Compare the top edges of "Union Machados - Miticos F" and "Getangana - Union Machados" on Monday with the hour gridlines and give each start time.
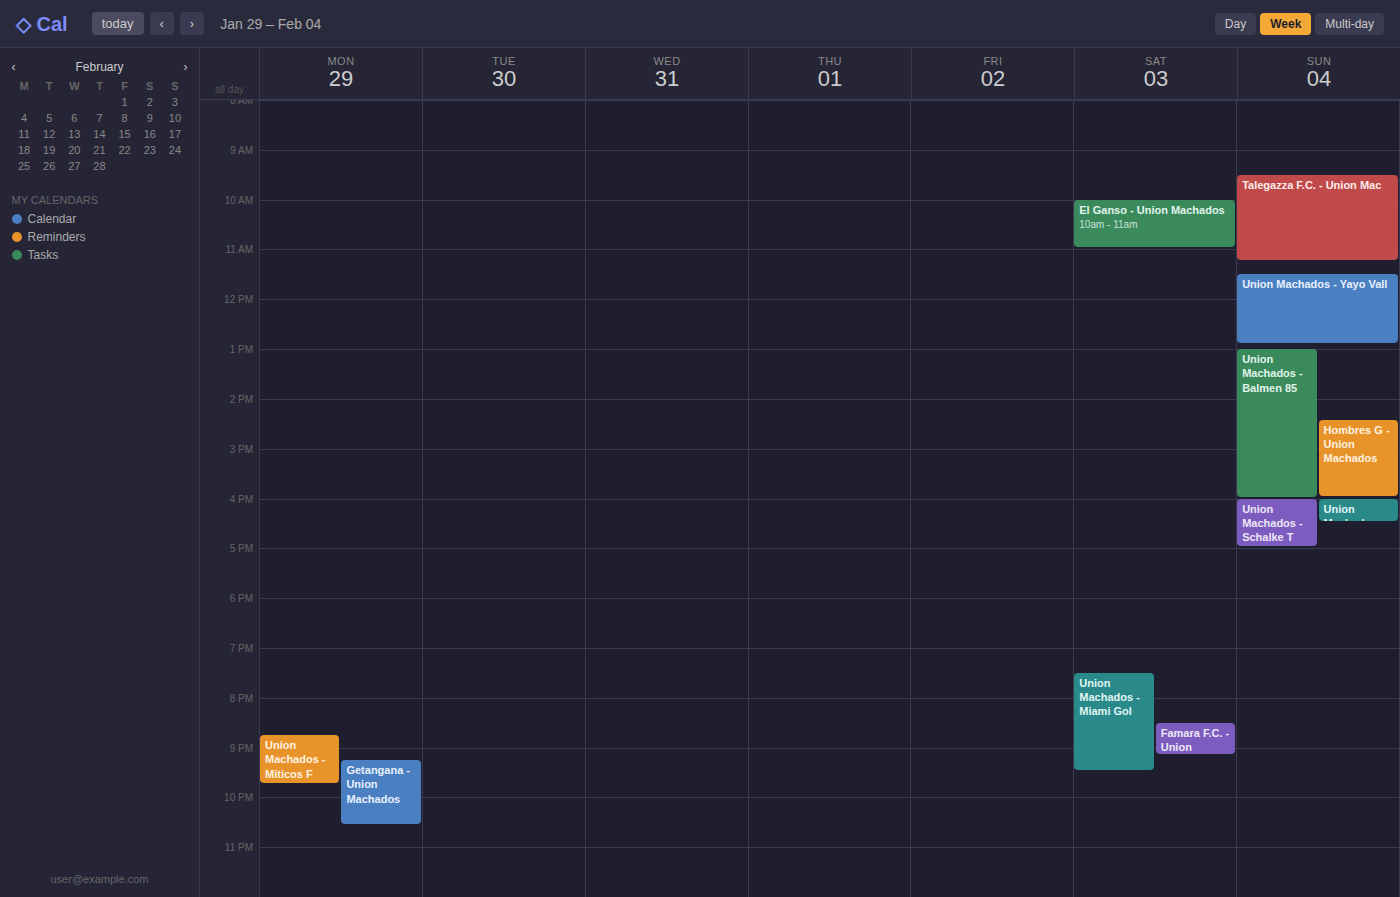
"Union Machados - Miticos F": 8:45 PM, neither: three quarters of the way from the 8 PM line to the 9 PM line. "Getangana - Union Machados": 9:15 PM, neither: a quarter of the way from the 9 PM line to the 10 PM line.